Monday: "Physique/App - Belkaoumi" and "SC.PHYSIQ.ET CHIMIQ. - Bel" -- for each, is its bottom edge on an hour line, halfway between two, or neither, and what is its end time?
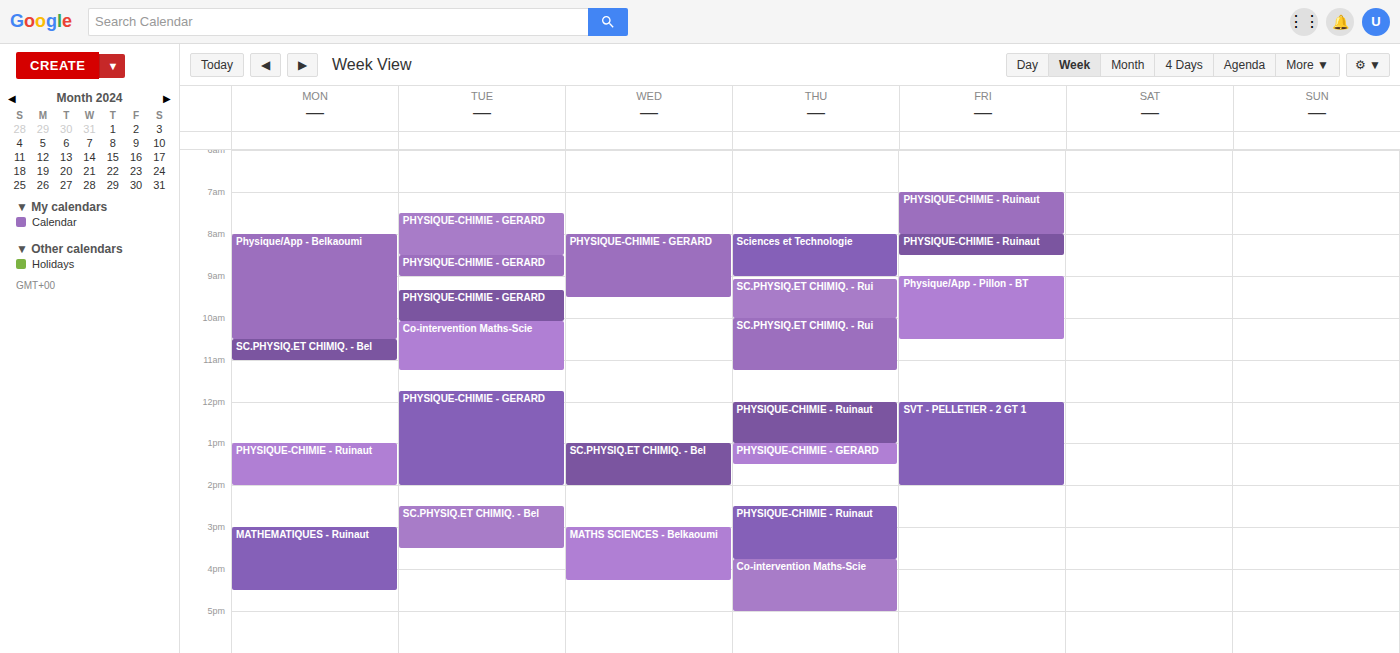
"Physique/App - Belkaoumi": 10:30 AM, halfway between the 10 AM and 11 AM lines. "SC.PHYSIQ.ET CHIMIQ. - Bel": 11:00 AM, exactly on the 11 AM line.